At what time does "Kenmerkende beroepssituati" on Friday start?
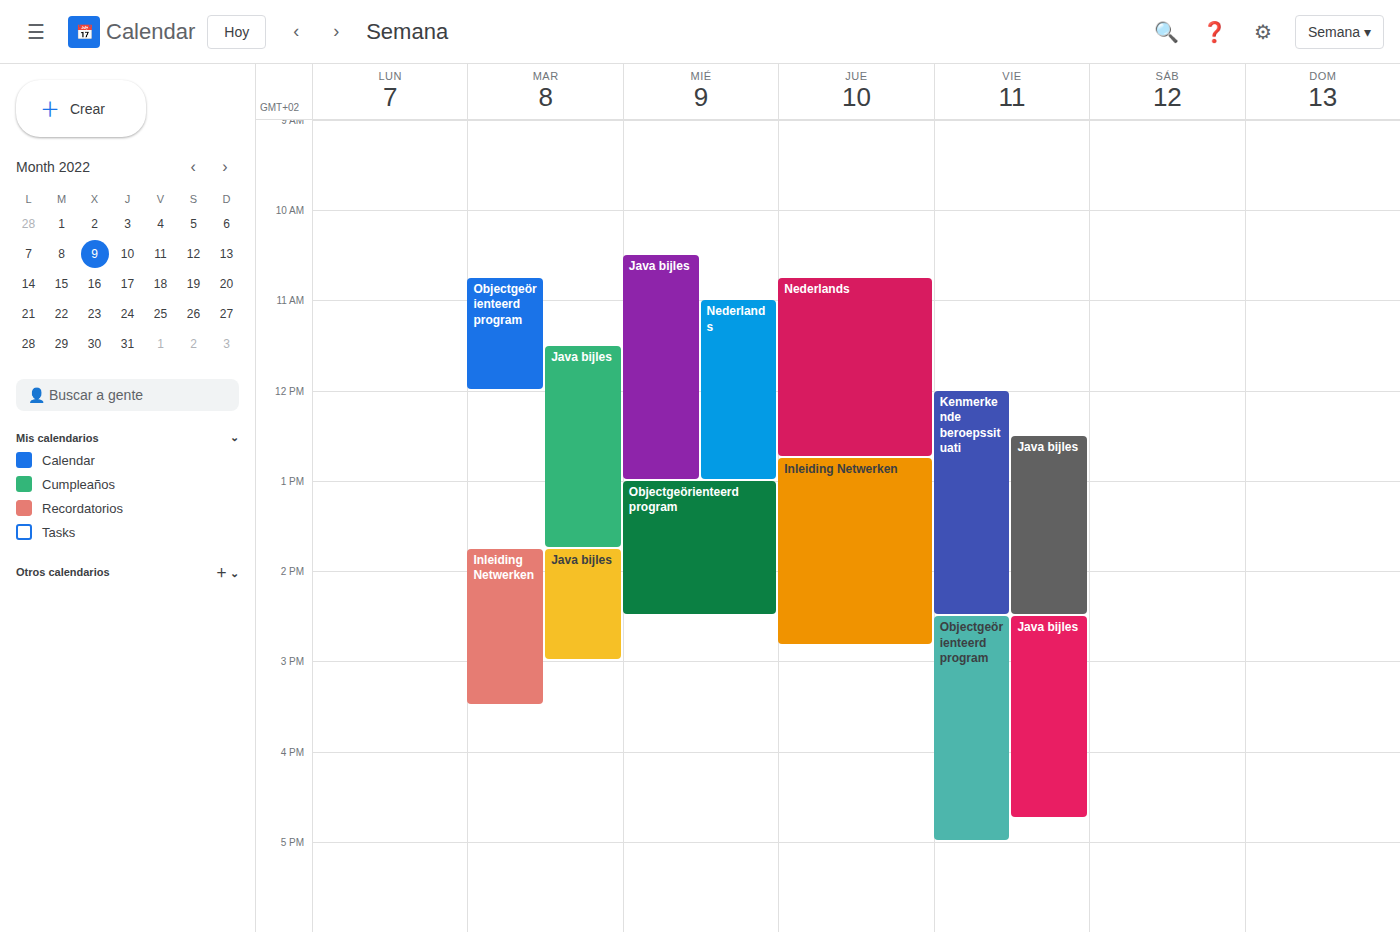
12:00 PM